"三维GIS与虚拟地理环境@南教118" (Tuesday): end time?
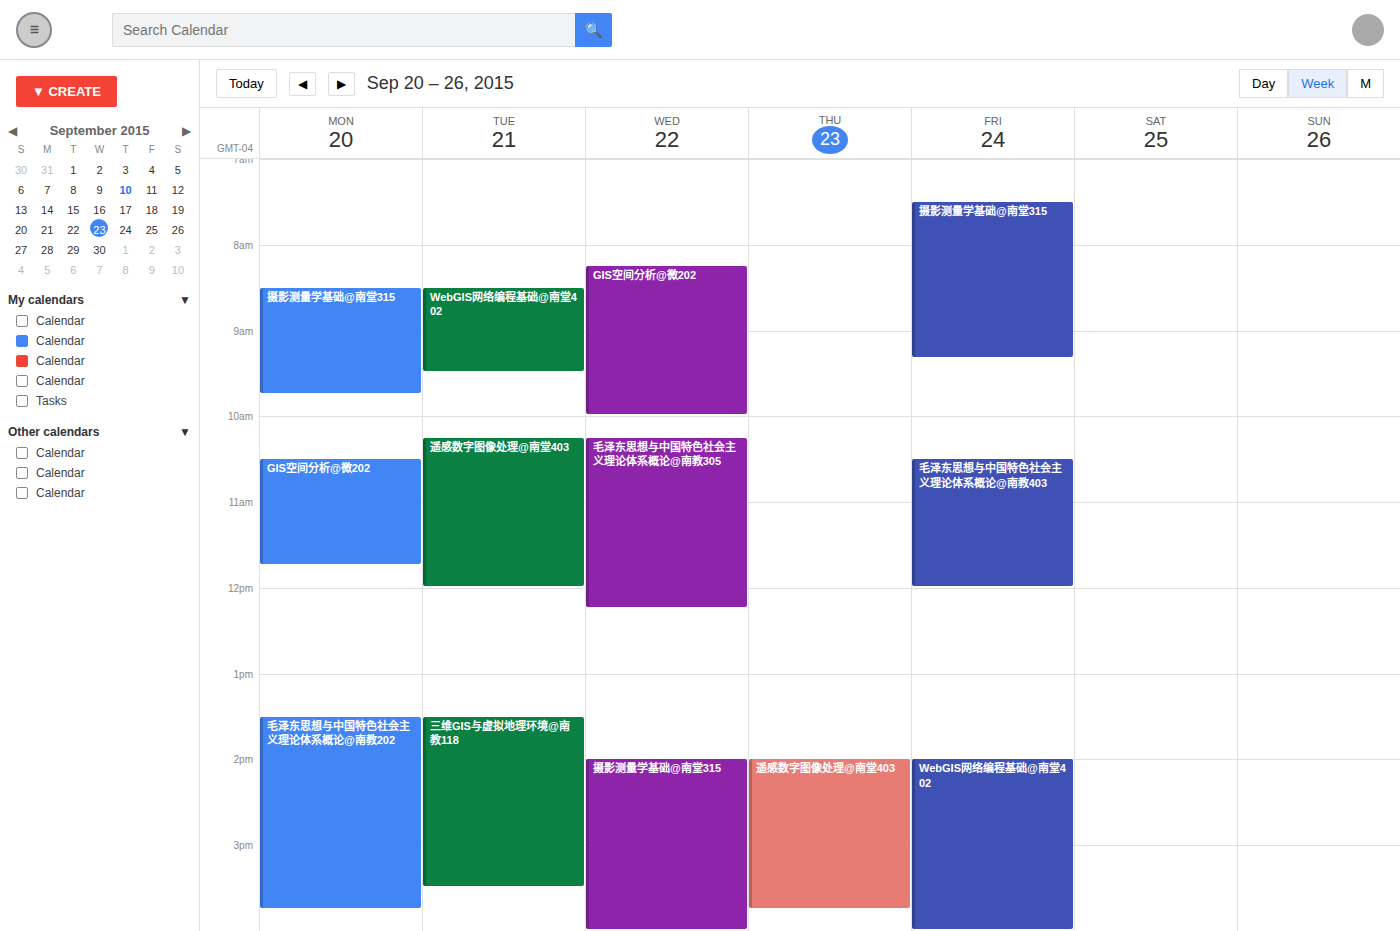
3:30 PM